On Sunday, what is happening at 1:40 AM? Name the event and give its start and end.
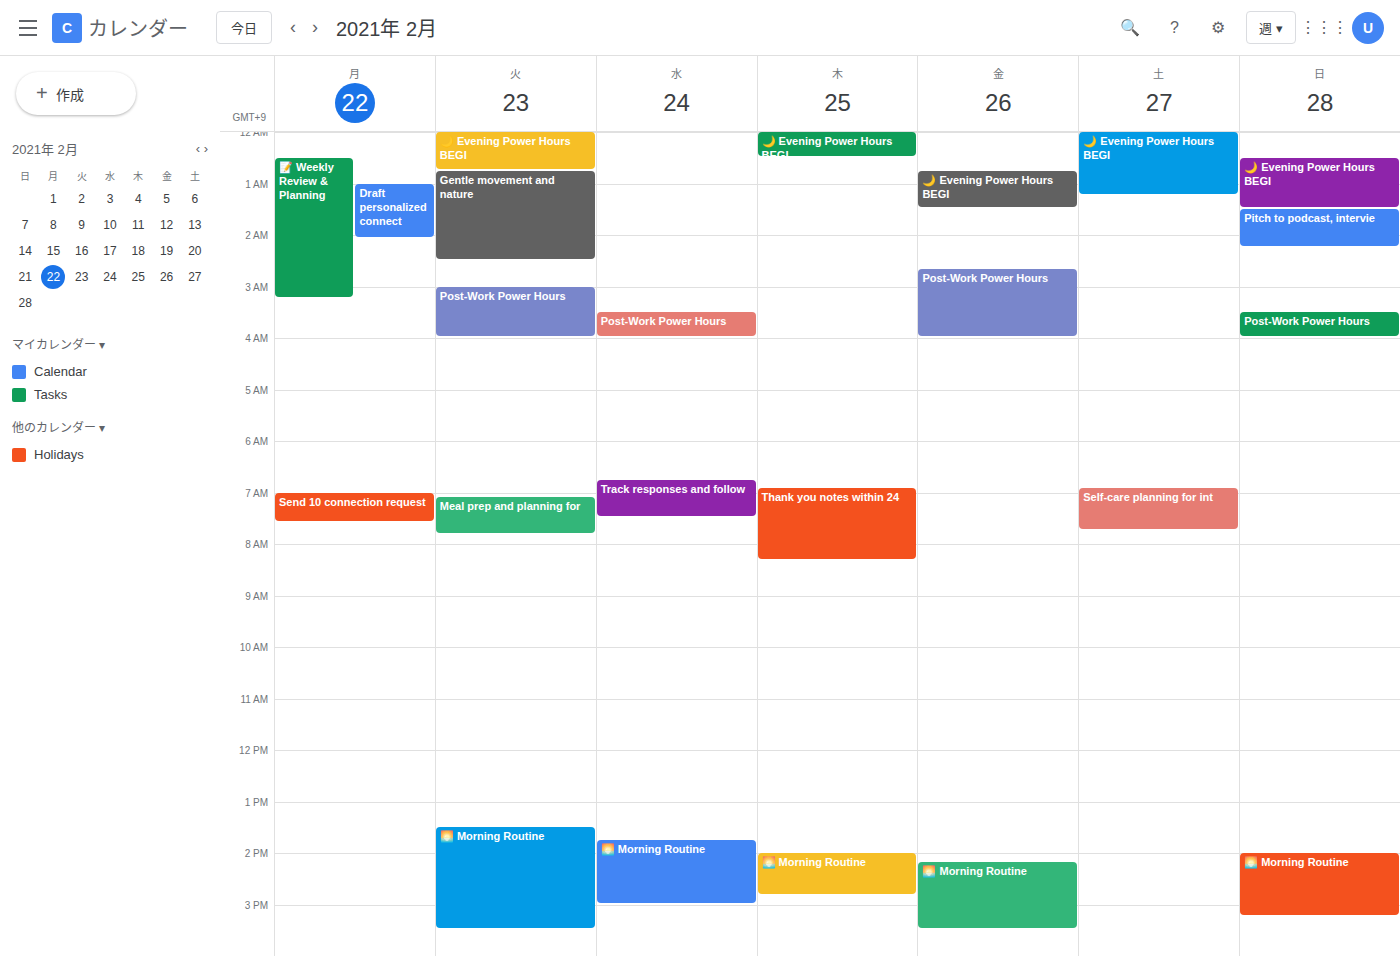
"Pitch to podcast, intervie", 1:30 AM to 2:15 AM